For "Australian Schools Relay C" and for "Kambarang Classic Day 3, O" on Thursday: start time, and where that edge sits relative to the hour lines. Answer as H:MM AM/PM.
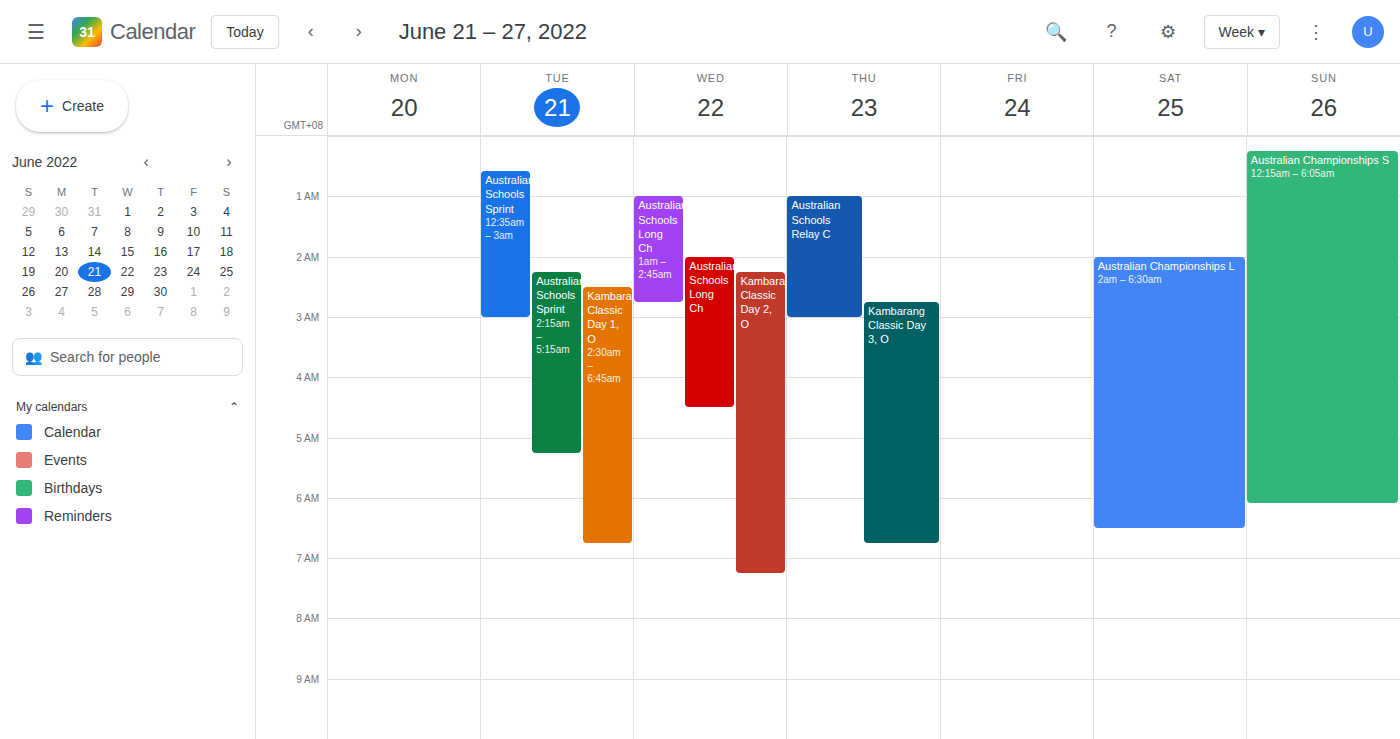
"Australian Schools Relay C": 1:00 AM, exactly on the 1 AM line. "Kambarang Classic Day 3, O": 2:45 AM, neither: three quarters of the way from the 2 AM line to the 3 AM line.